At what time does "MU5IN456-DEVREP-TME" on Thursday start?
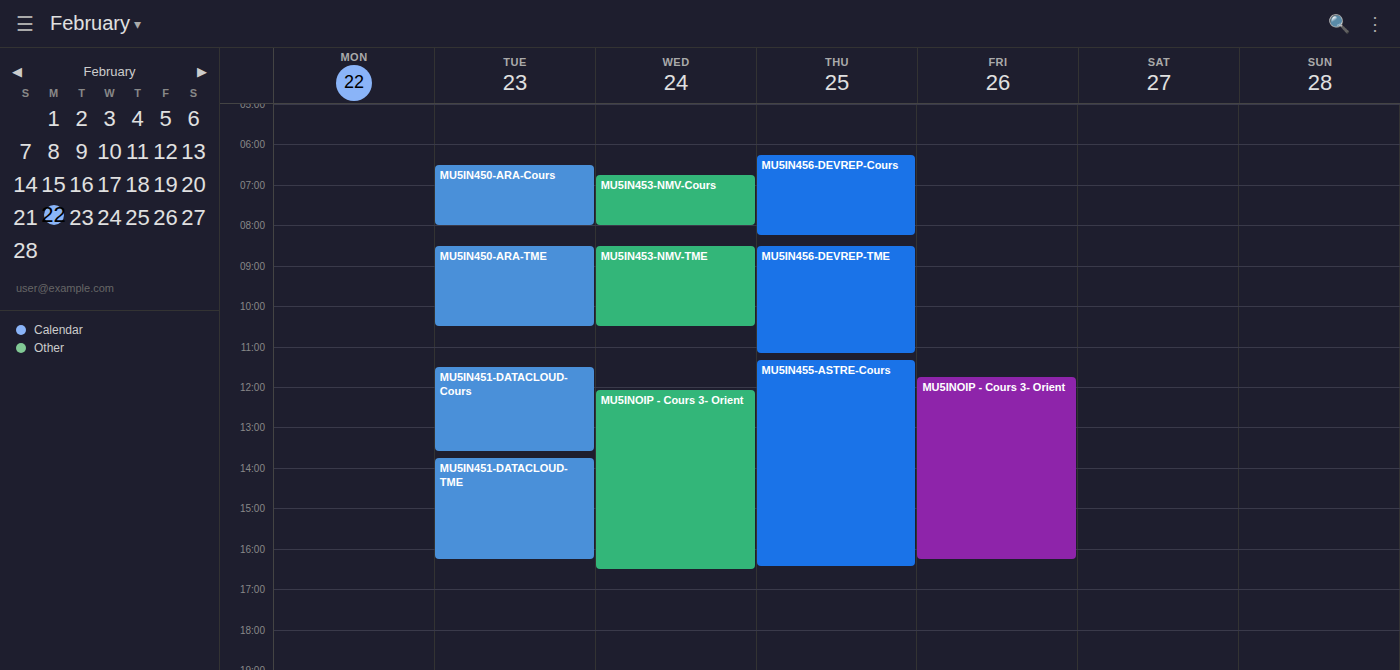
8:30 AM